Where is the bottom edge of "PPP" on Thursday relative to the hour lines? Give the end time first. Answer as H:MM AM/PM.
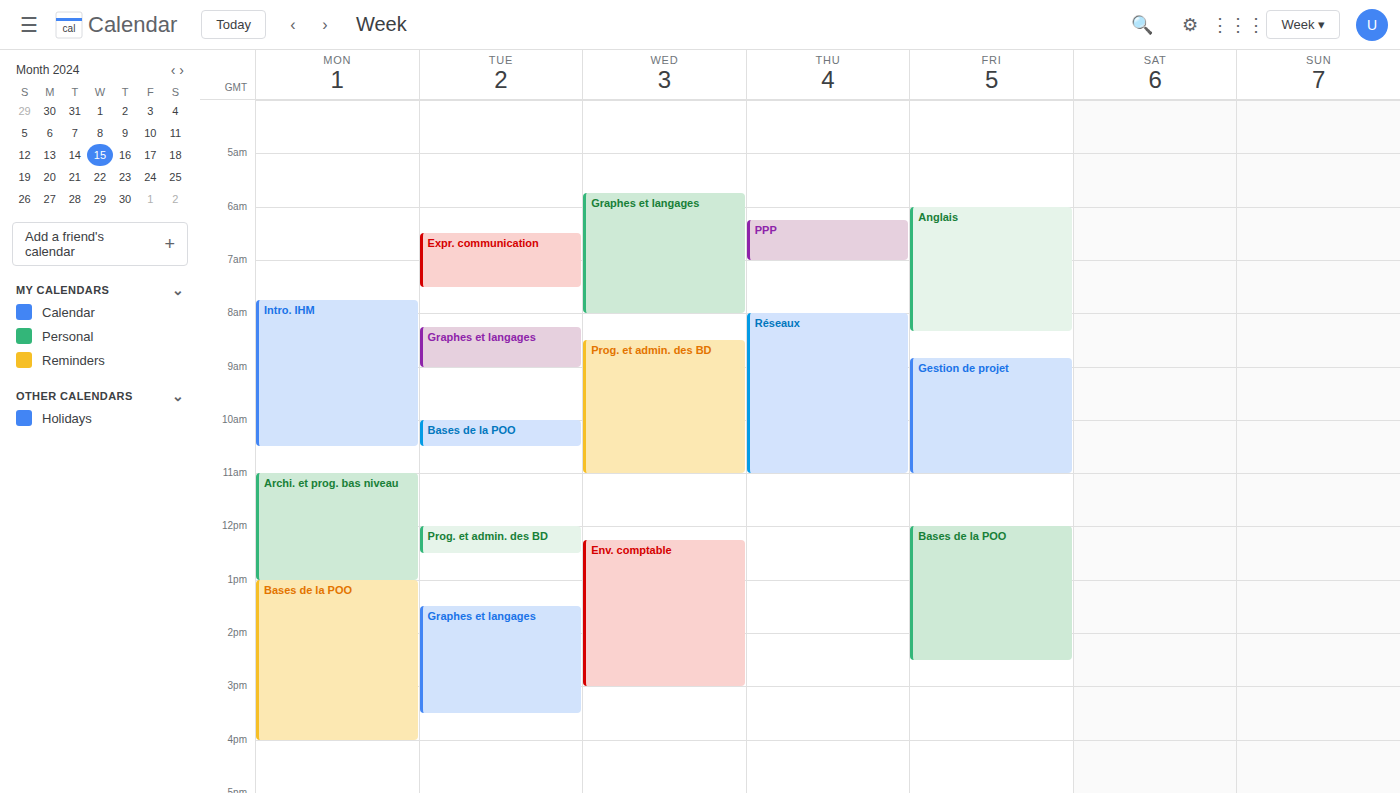
7:00 AM -- exactly on the 7 AM line.